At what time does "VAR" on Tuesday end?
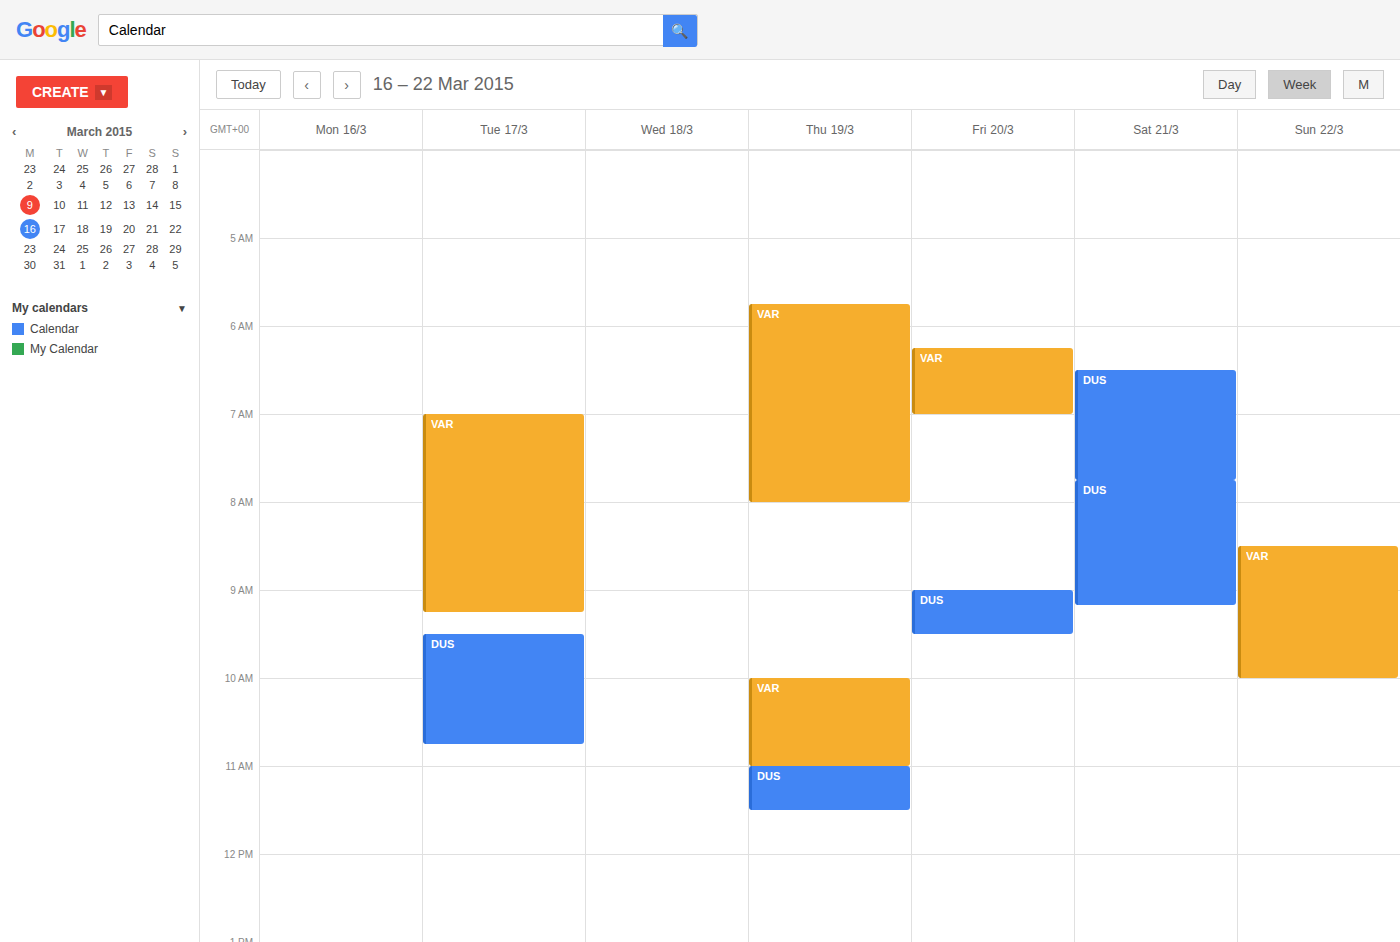
9:15 AM